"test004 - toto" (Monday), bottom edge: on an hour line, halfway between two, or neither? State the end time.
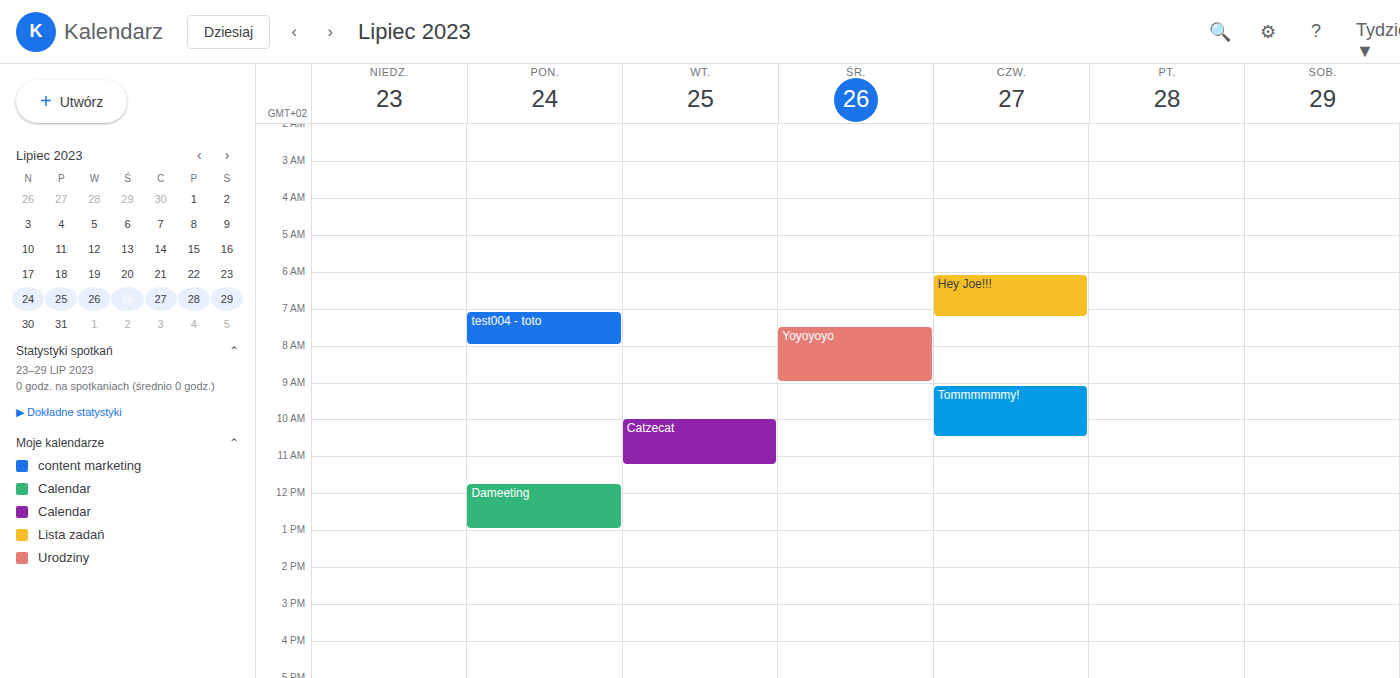
8:00 AM -- exactly on the 8 AM line.